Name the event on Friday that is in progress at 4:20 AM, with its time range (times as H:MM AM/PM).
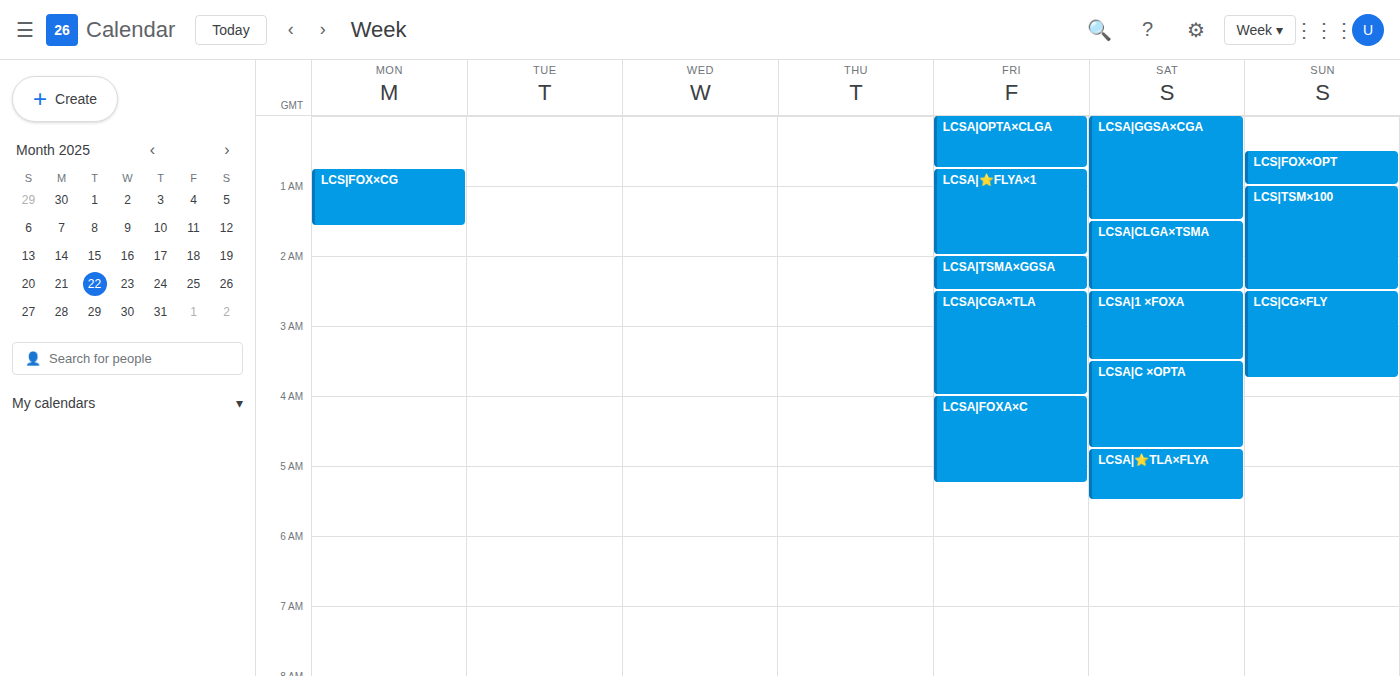
"LCSA|FOXA×C", 4:00 AM to 5:15 AM